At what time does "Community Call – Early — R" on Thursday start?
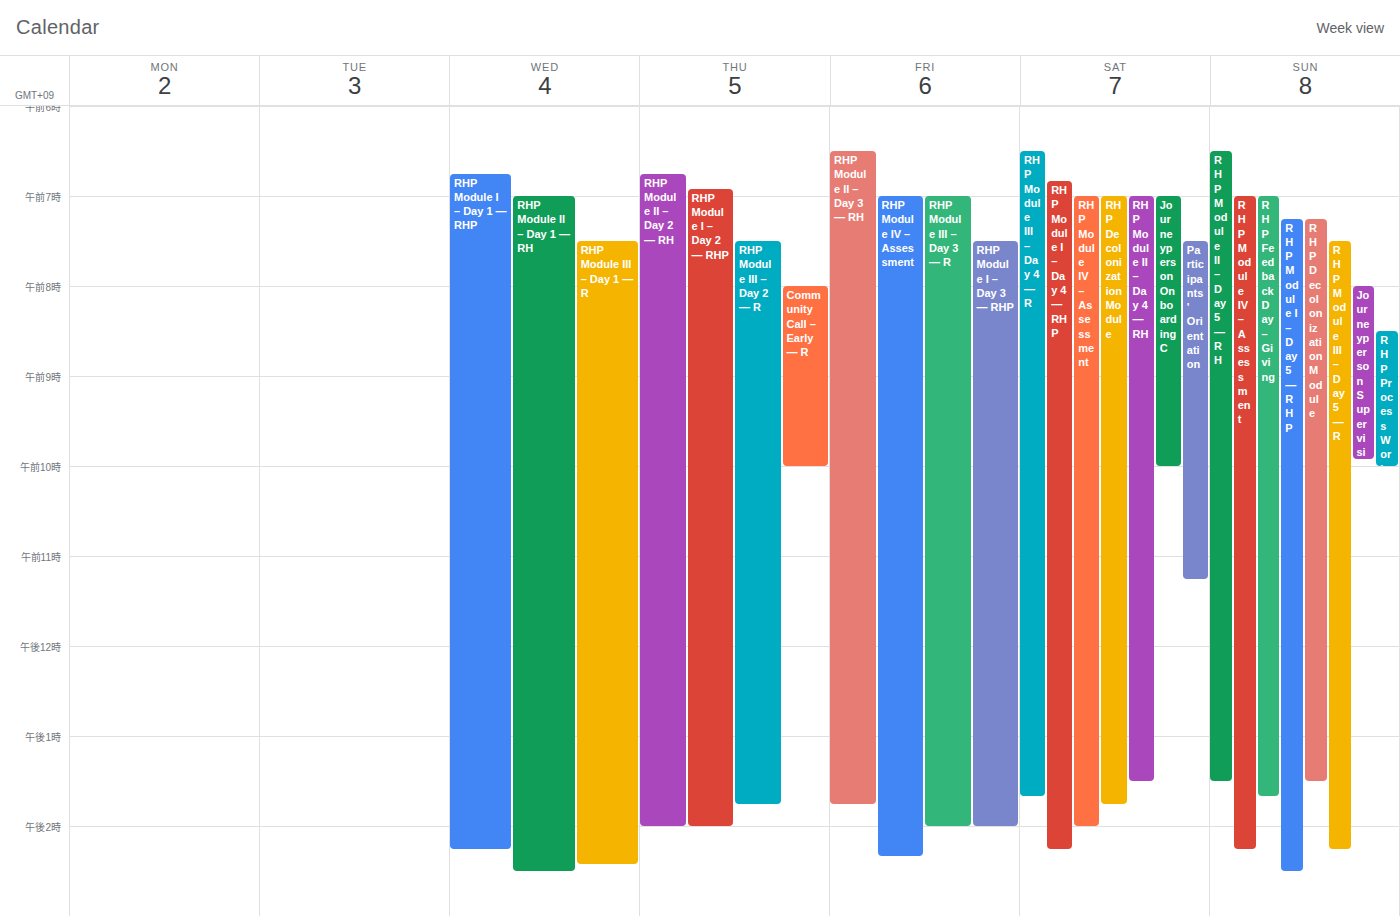
8:00 AM